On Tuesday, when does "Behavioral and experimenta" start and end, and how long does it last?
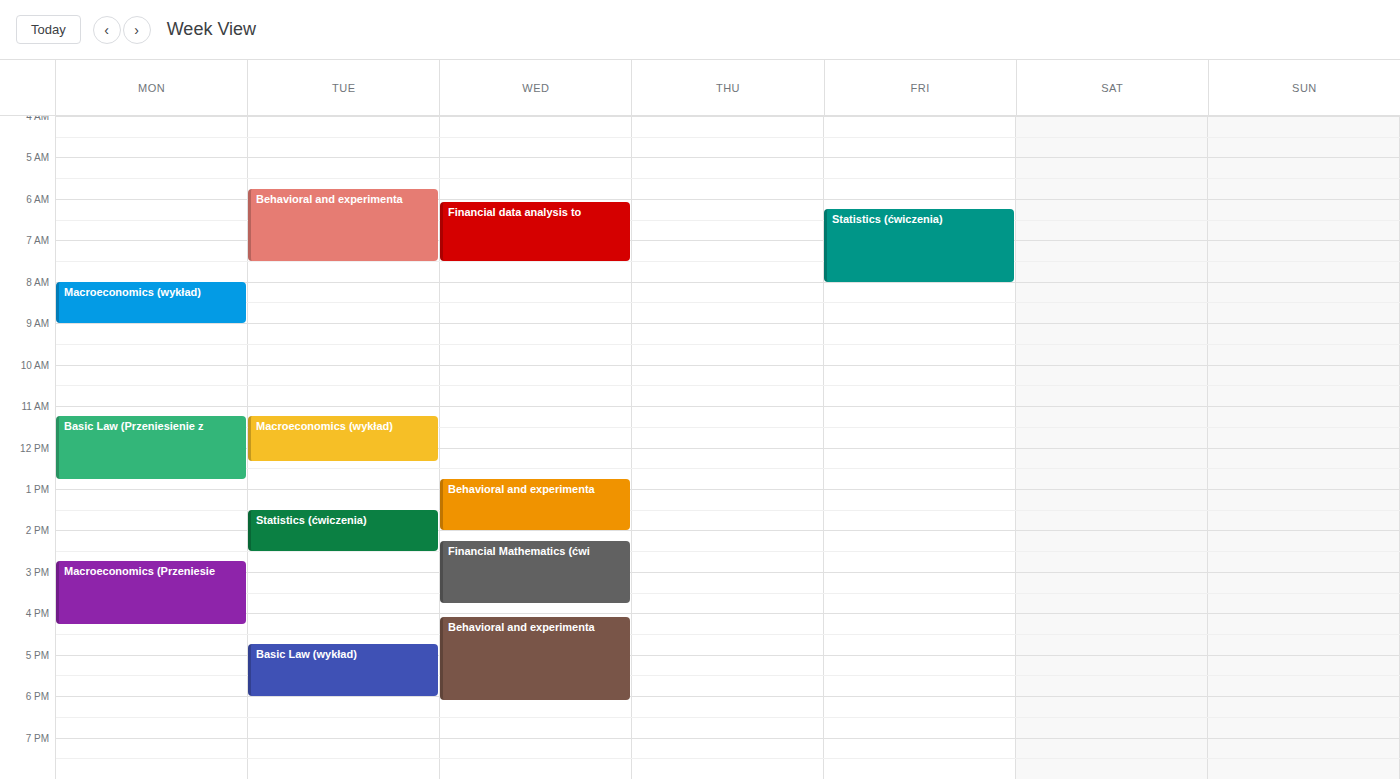
5:45 AM to 7:30 AM, 1 hour 45 minutes